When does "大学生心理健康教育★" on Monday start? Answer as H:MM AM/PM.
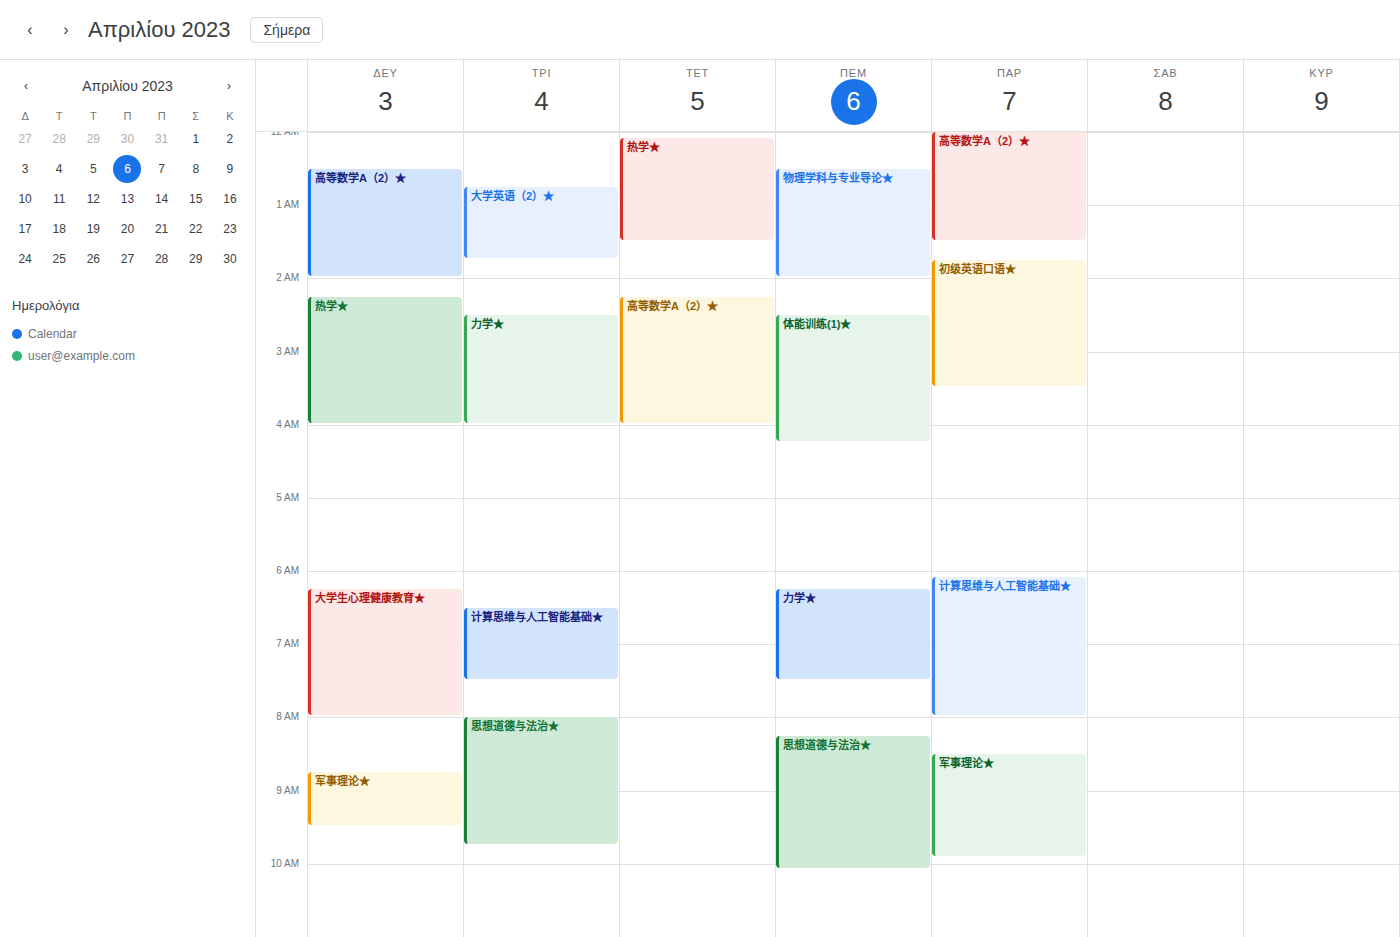
6:15 AM